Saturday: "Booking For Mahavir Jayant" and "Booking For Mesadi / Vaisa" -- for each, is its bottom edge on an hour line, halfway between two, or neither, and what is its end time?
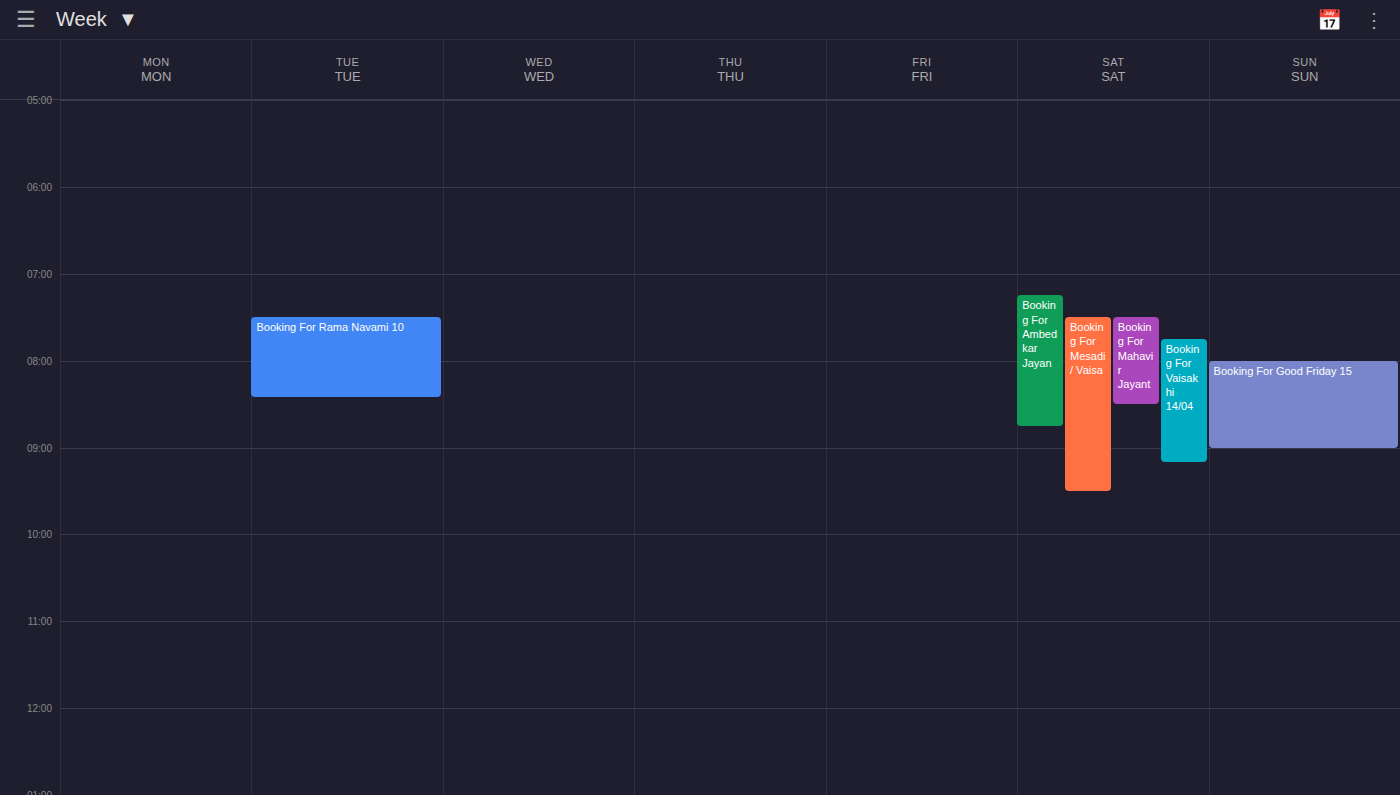
"Booking For Mahavir Jayant": 08:30, halfway between the 08:00 and 09:00 lines. "Booking For Mesadi / Vaisa": 09:30, halfway between the 09:00 and 10:00 lines.